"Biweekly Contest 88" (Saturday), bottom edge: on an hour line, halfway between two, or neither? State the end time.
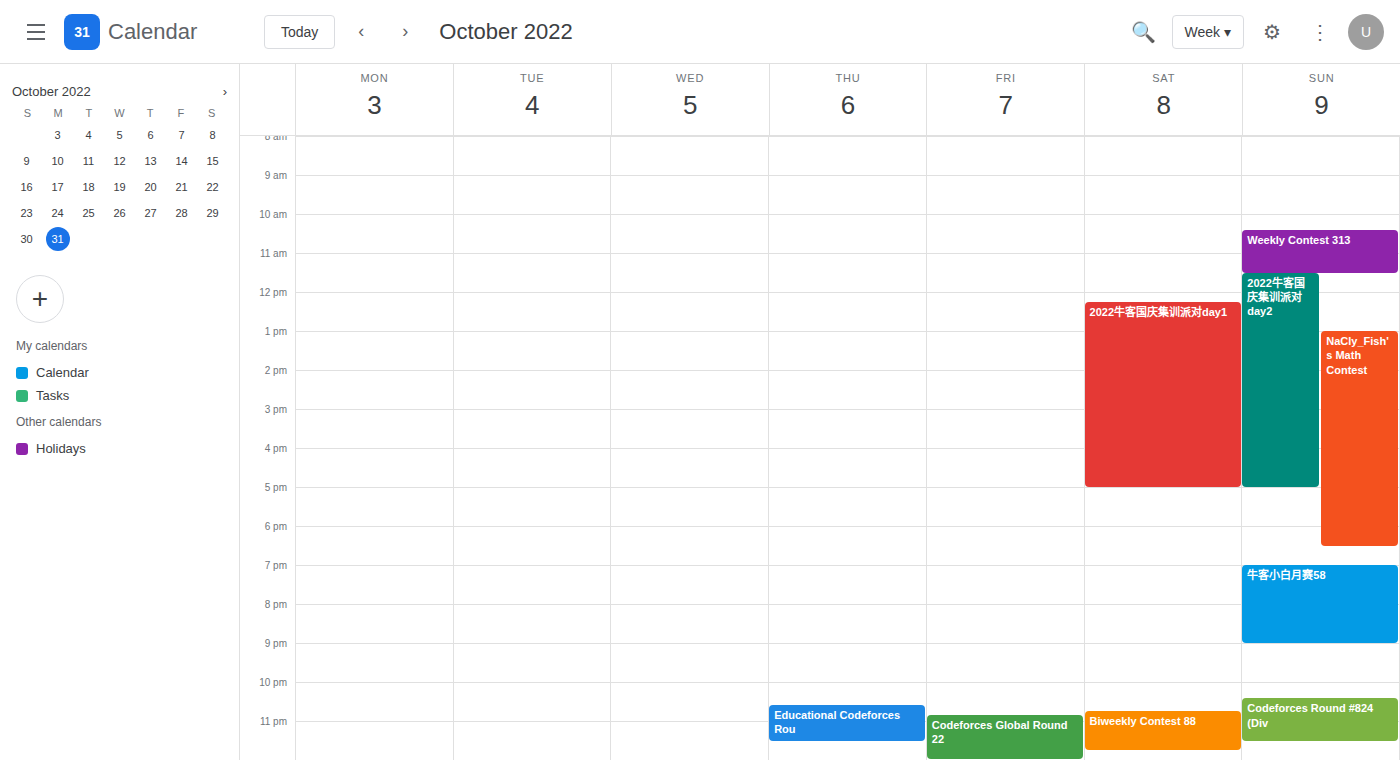
11:45 PM -- neither: three quarters of the way from the 11 PM line to the 12 AM line.